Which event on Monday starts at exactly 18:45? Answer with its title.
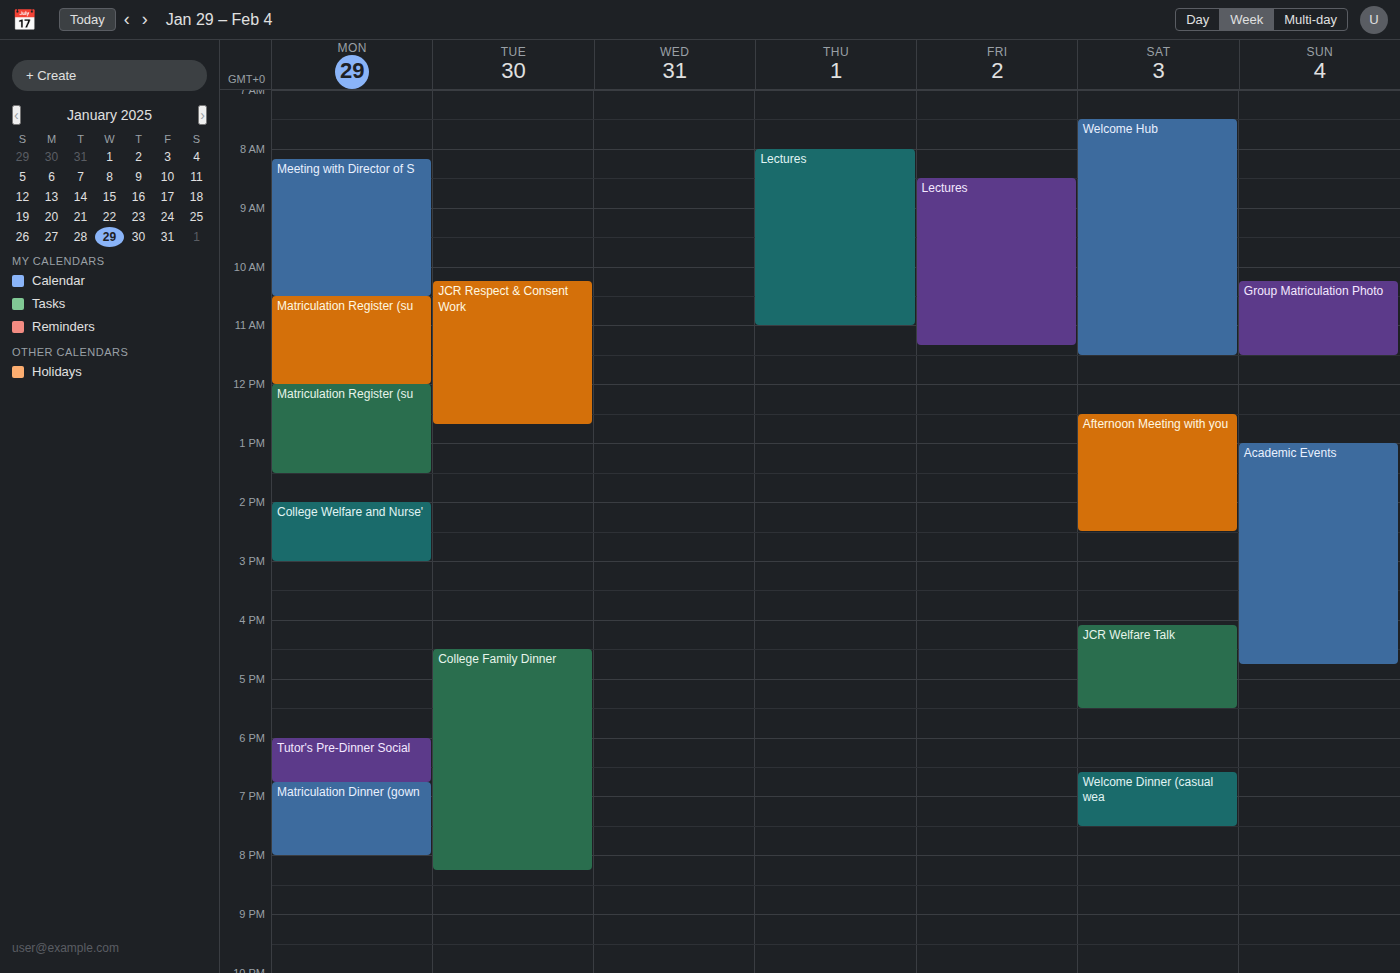
"Matriculation Dinner (gown"